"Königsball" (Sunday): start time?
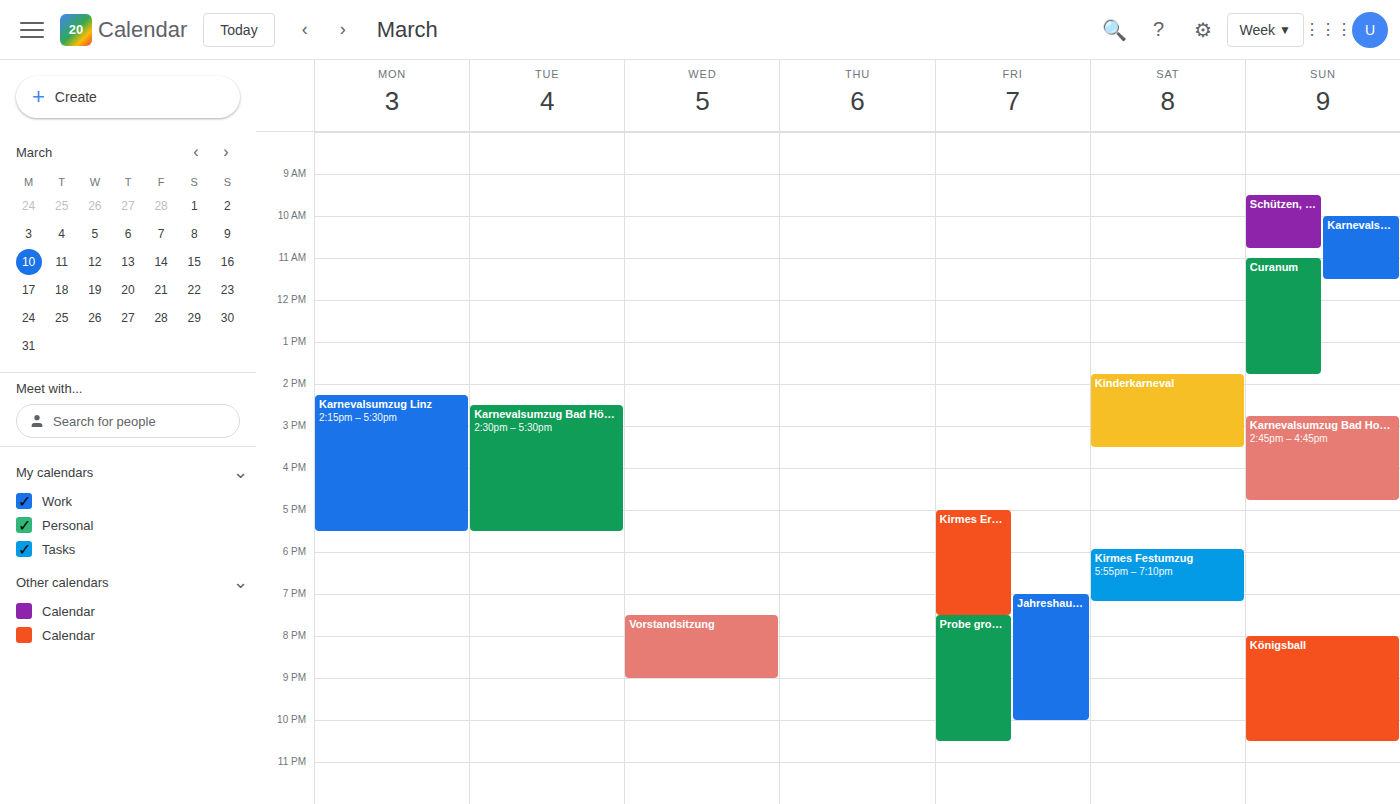
8:00 PM